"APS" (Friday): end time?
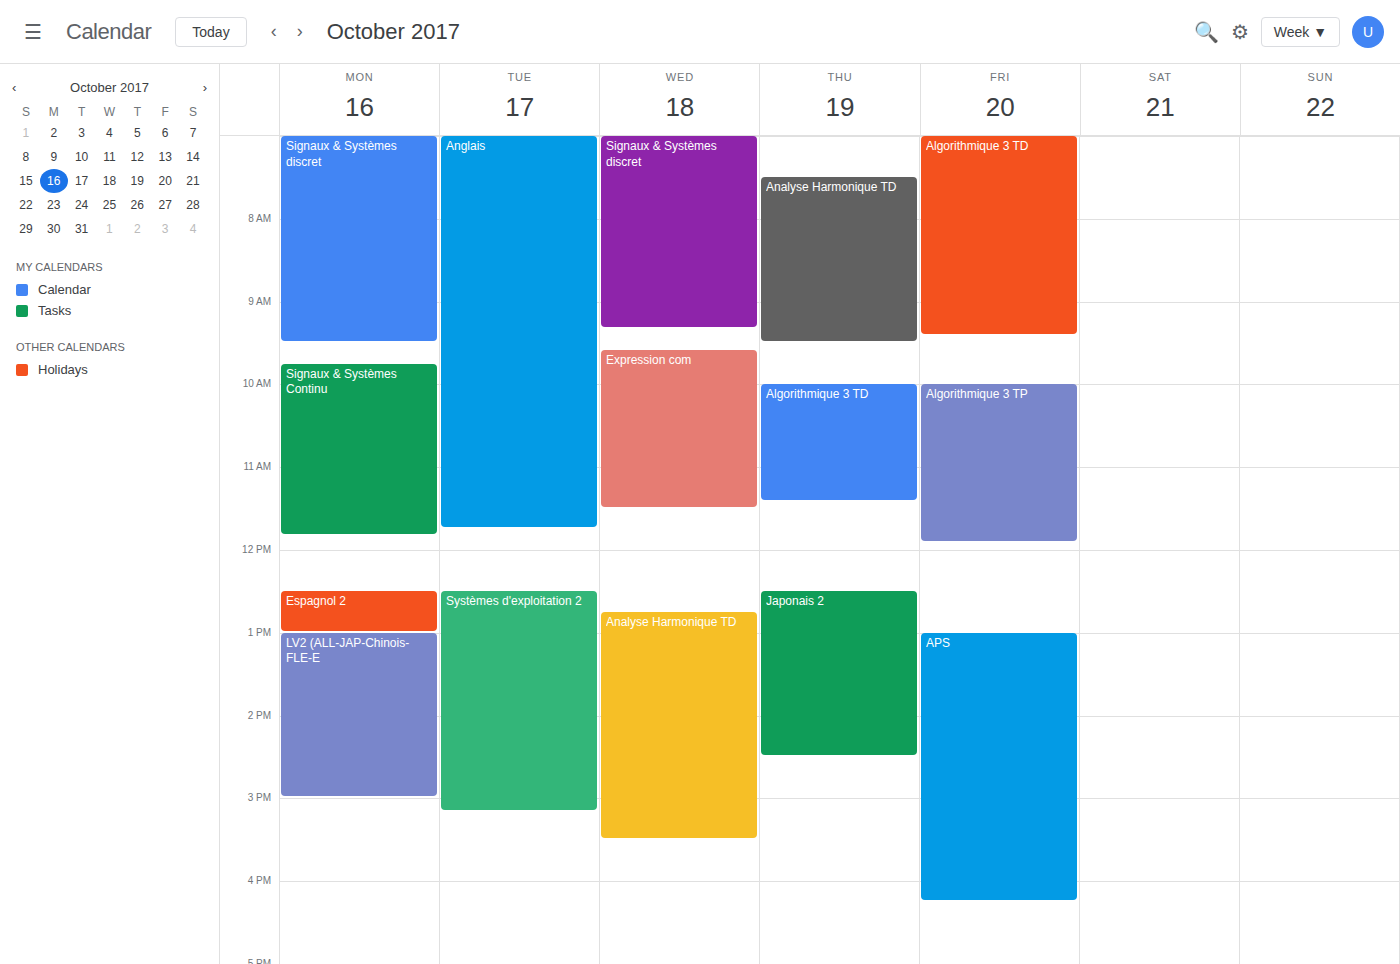
4:15 PM